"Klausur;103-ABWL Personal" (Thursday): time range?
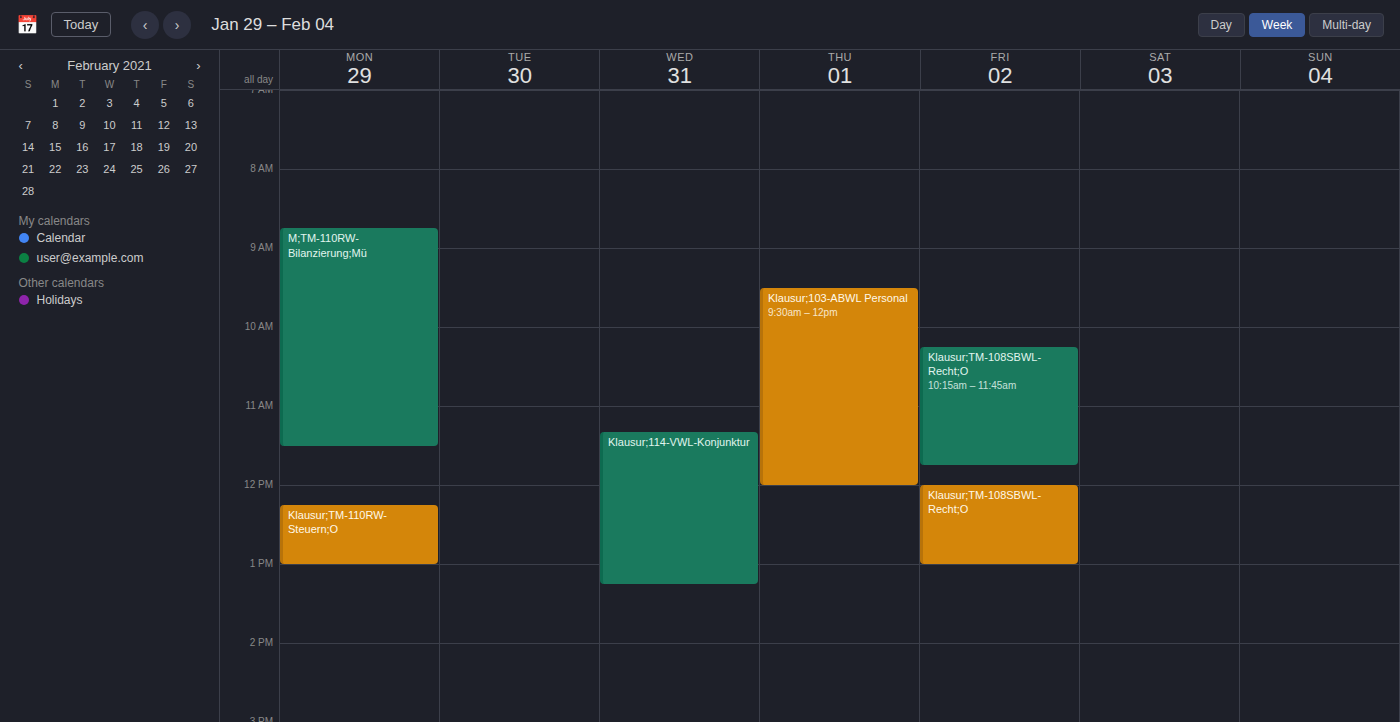
9:30 AM to 12:00 PM